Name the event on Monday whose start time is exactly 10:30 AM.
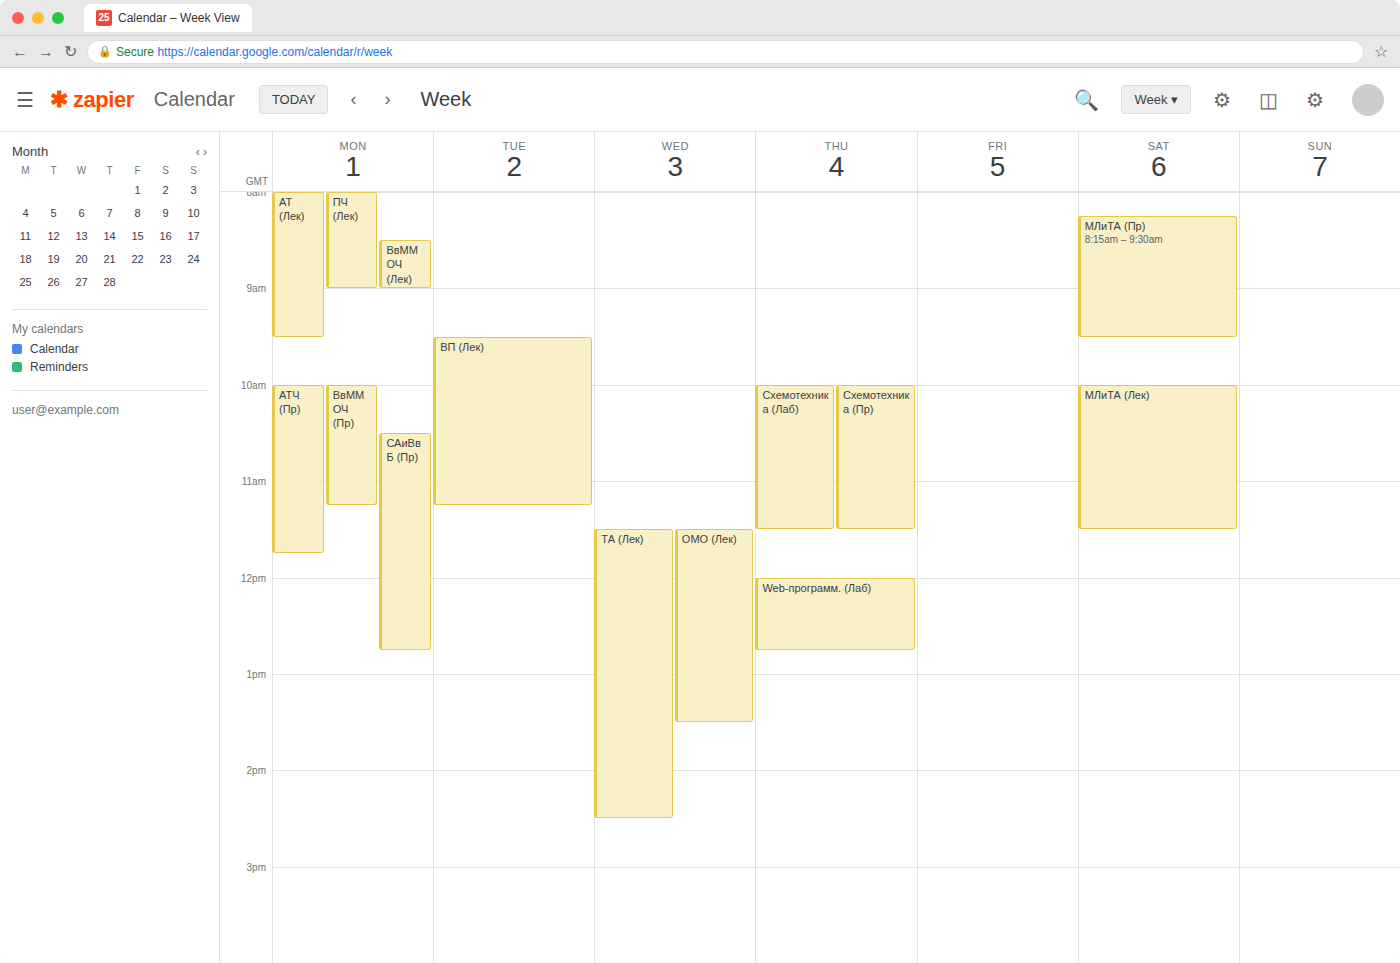
"САиВвБ (Пр)"